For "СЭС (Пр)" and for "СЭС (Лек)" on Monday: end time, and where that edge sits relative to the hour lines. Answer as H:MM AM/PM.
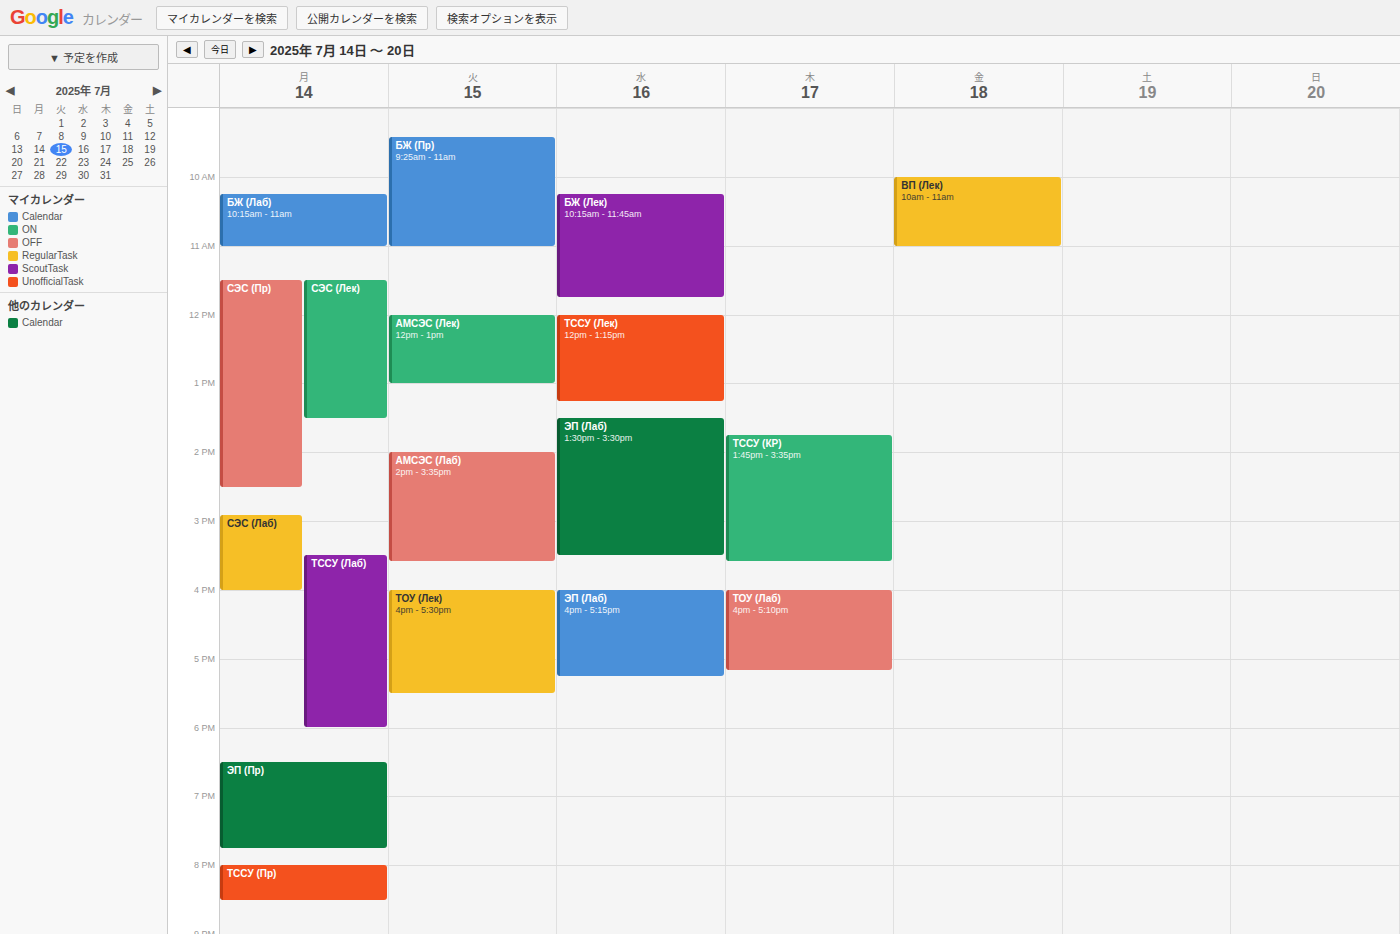
"СЭС (Пр)": 2:30 PM, halfway between the 2 PM and 3 PM lines. "СЭС (Лек)": 1:30 PM, halfway between the 1 PM and 2 PM lines.